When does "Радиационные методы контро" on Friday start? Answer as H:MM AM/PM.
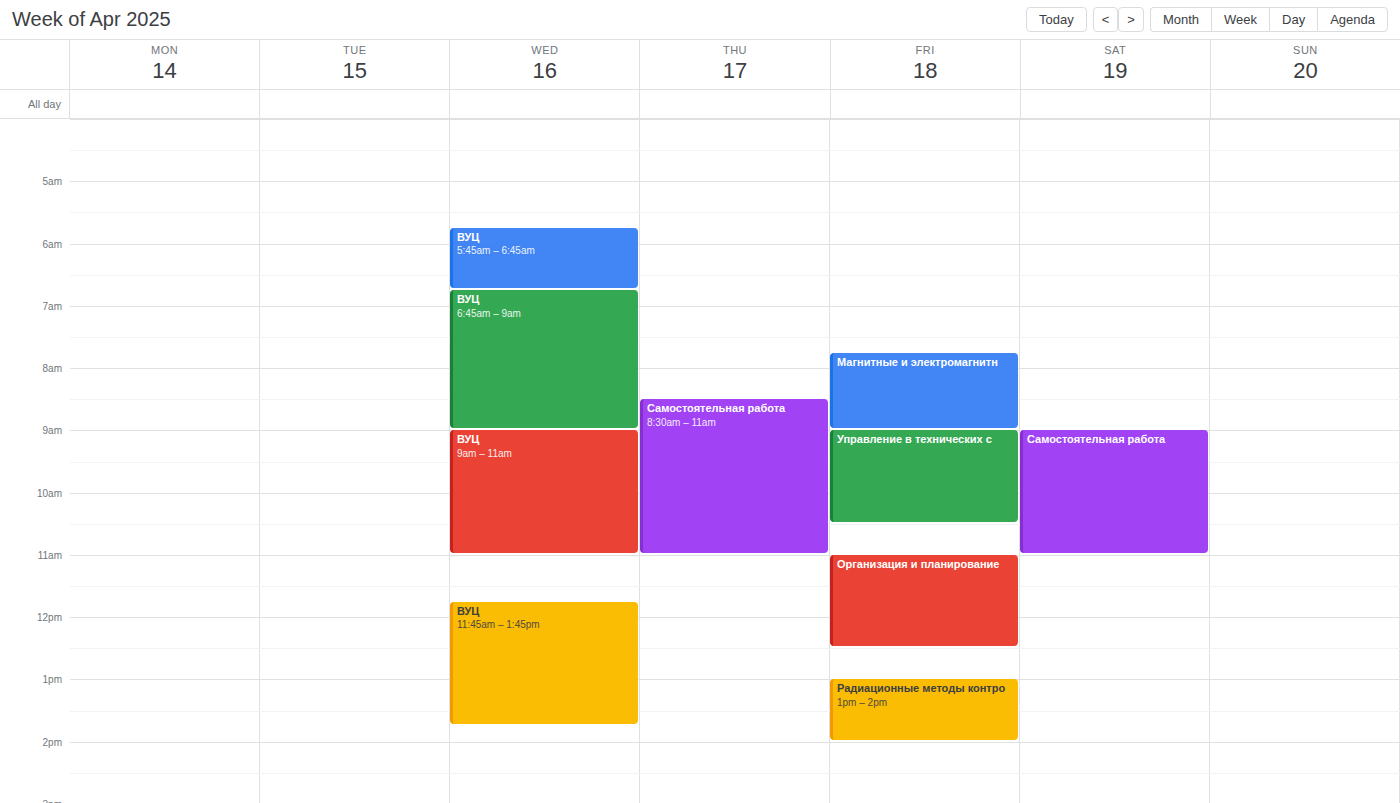
1:00 PM